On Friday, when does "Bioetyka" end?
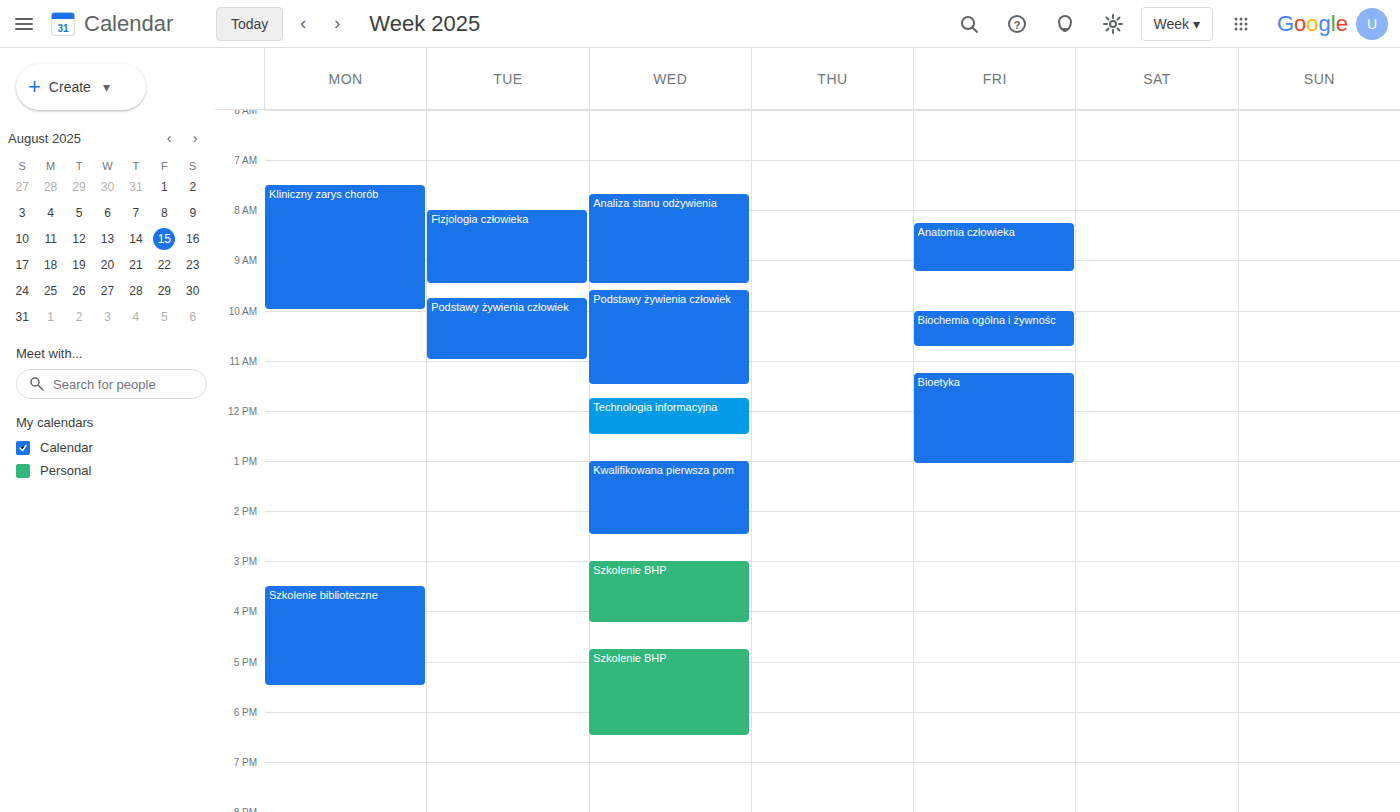
1:05 PM